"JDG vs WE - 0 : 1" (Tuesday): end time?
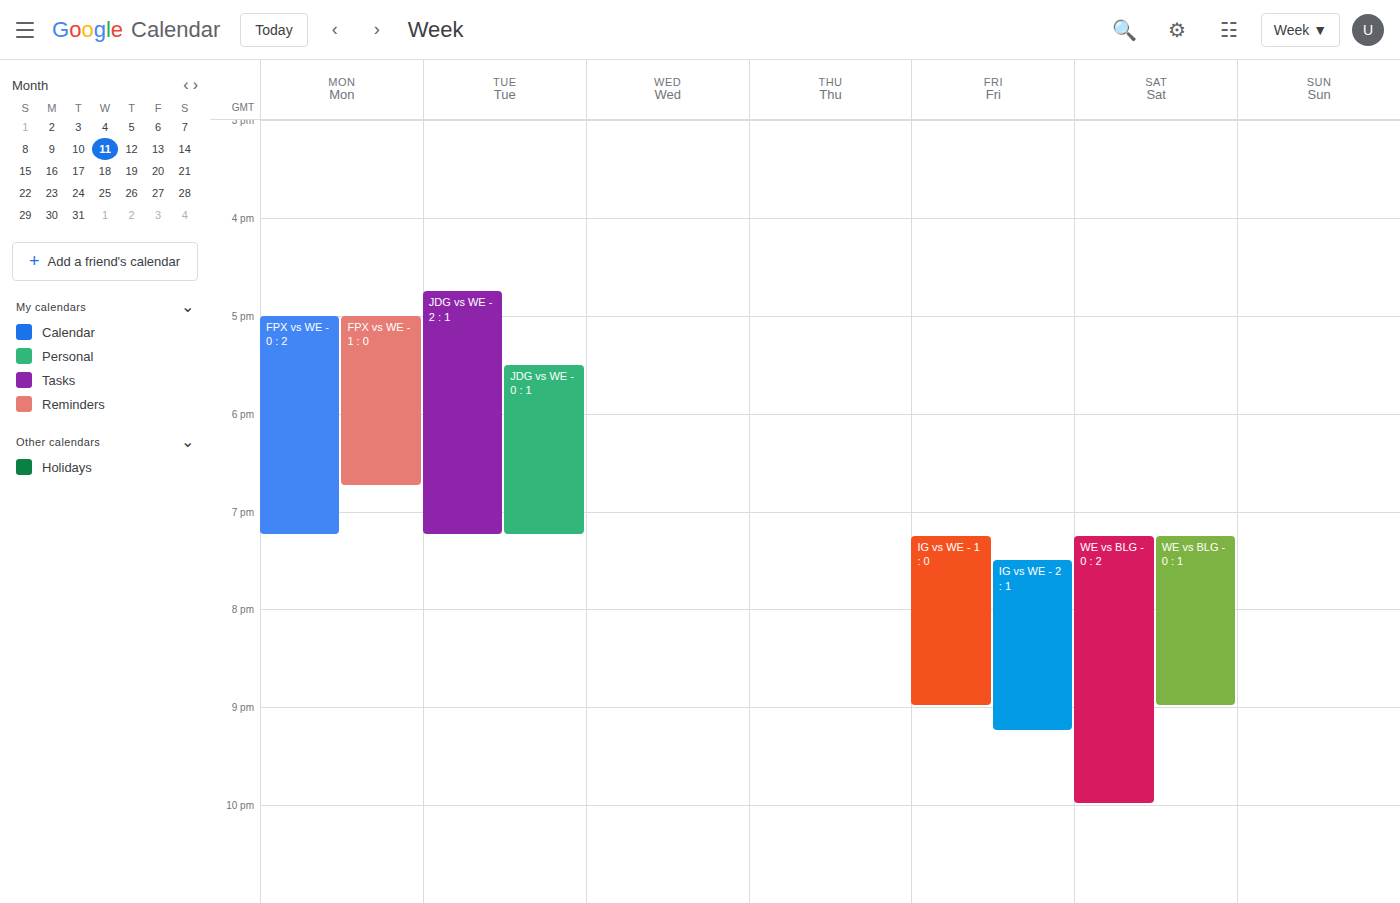
19:15